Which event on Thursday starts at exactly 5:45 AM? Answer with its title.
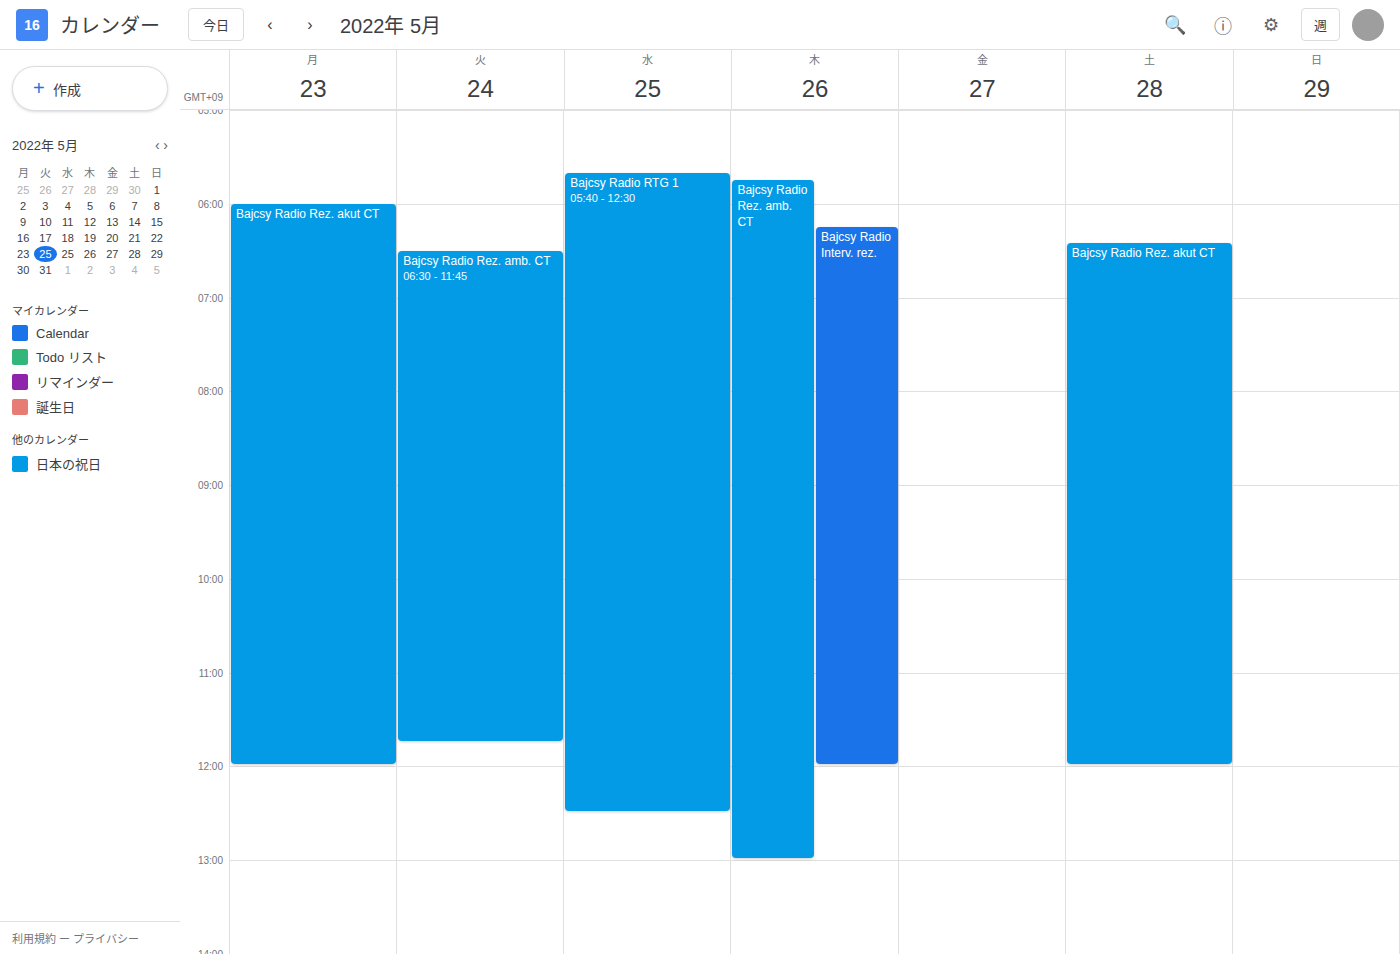
"Bajcsy Radio Rez. amb. CT"